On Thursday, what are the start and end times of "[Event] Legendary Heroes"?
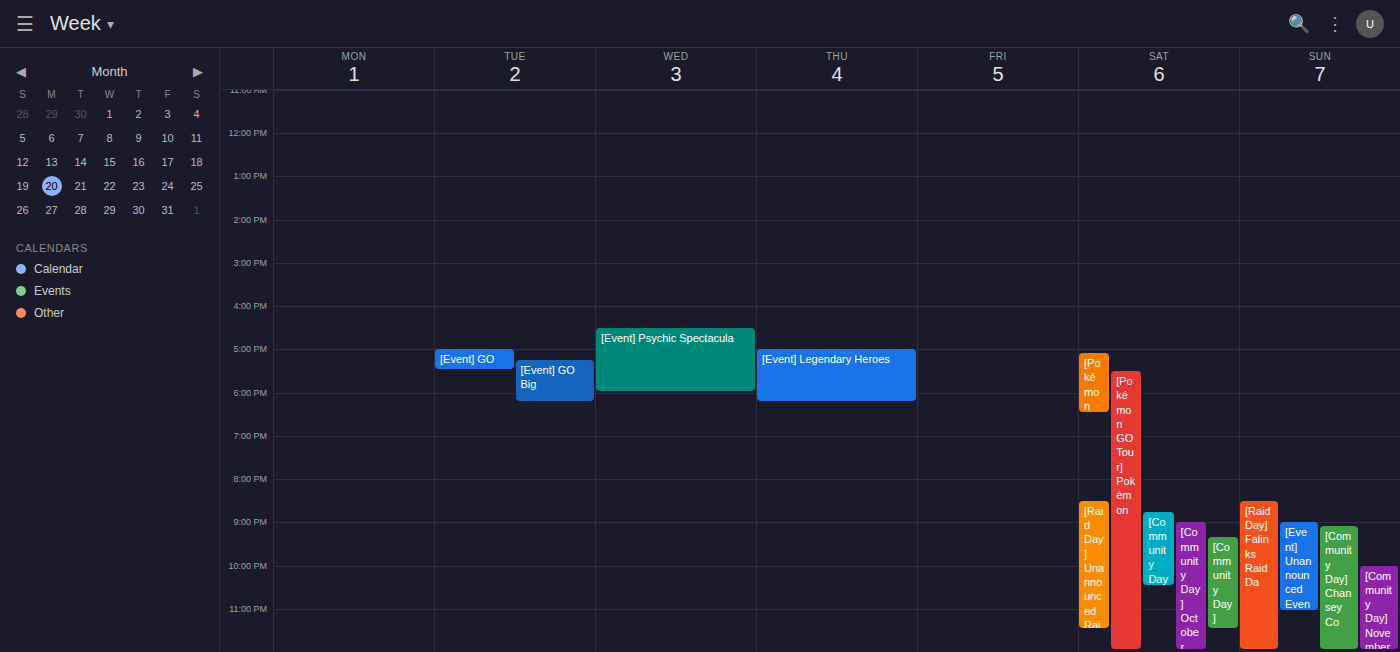
5:00 PM to 6:15 PM